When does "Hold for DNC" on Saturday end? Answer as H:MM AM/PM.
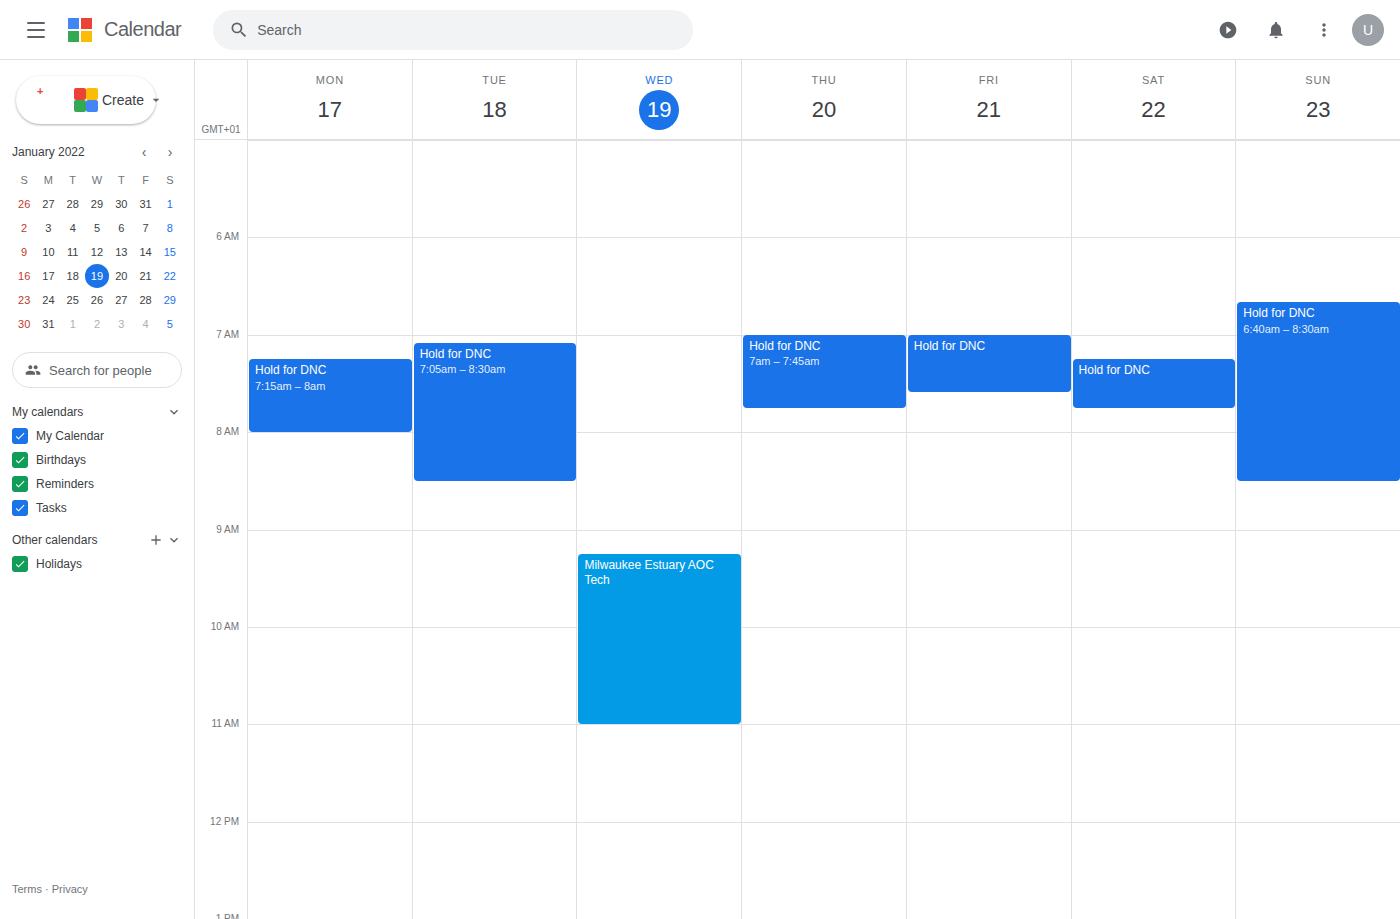
7:45 AM